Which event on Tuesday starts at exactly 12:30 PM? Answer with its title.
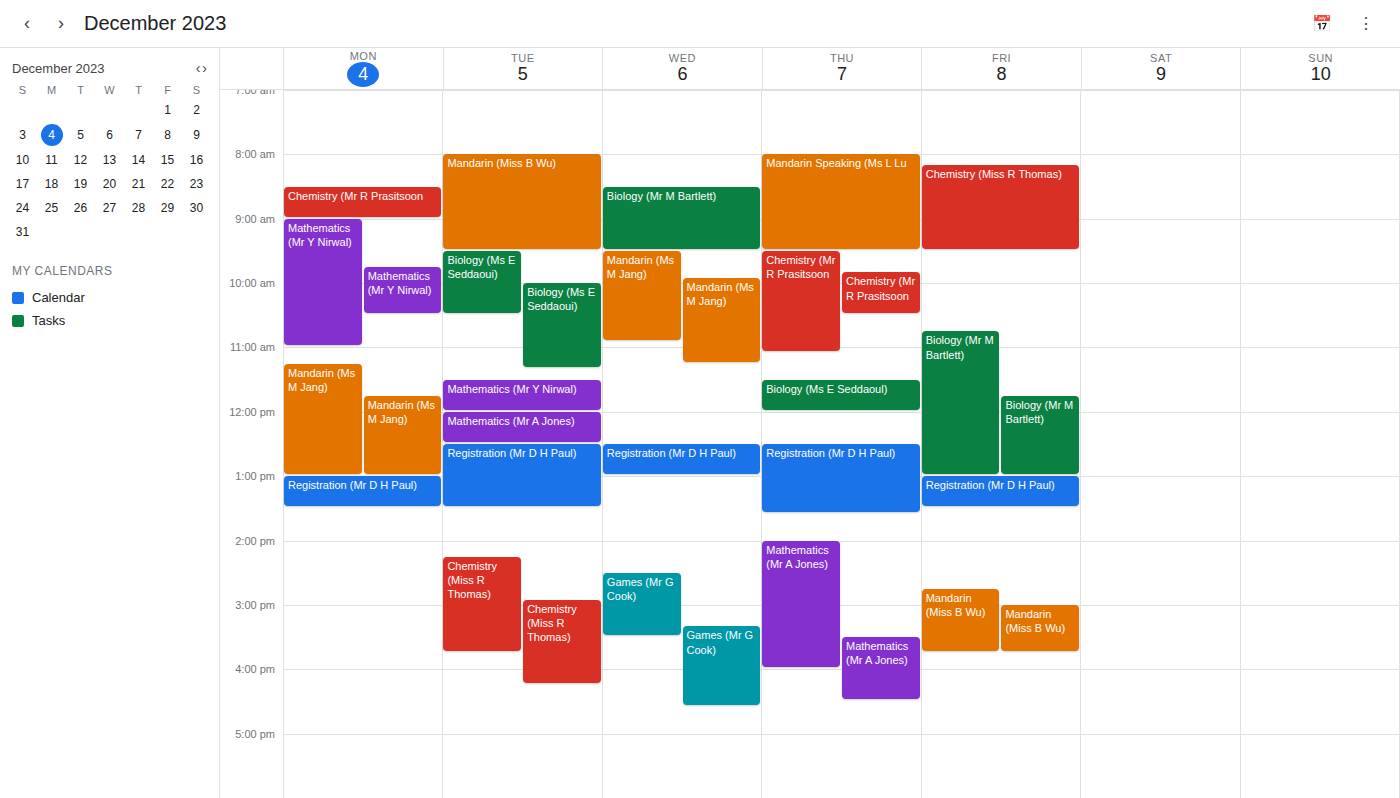
"Registration (Mr D H Paul)"